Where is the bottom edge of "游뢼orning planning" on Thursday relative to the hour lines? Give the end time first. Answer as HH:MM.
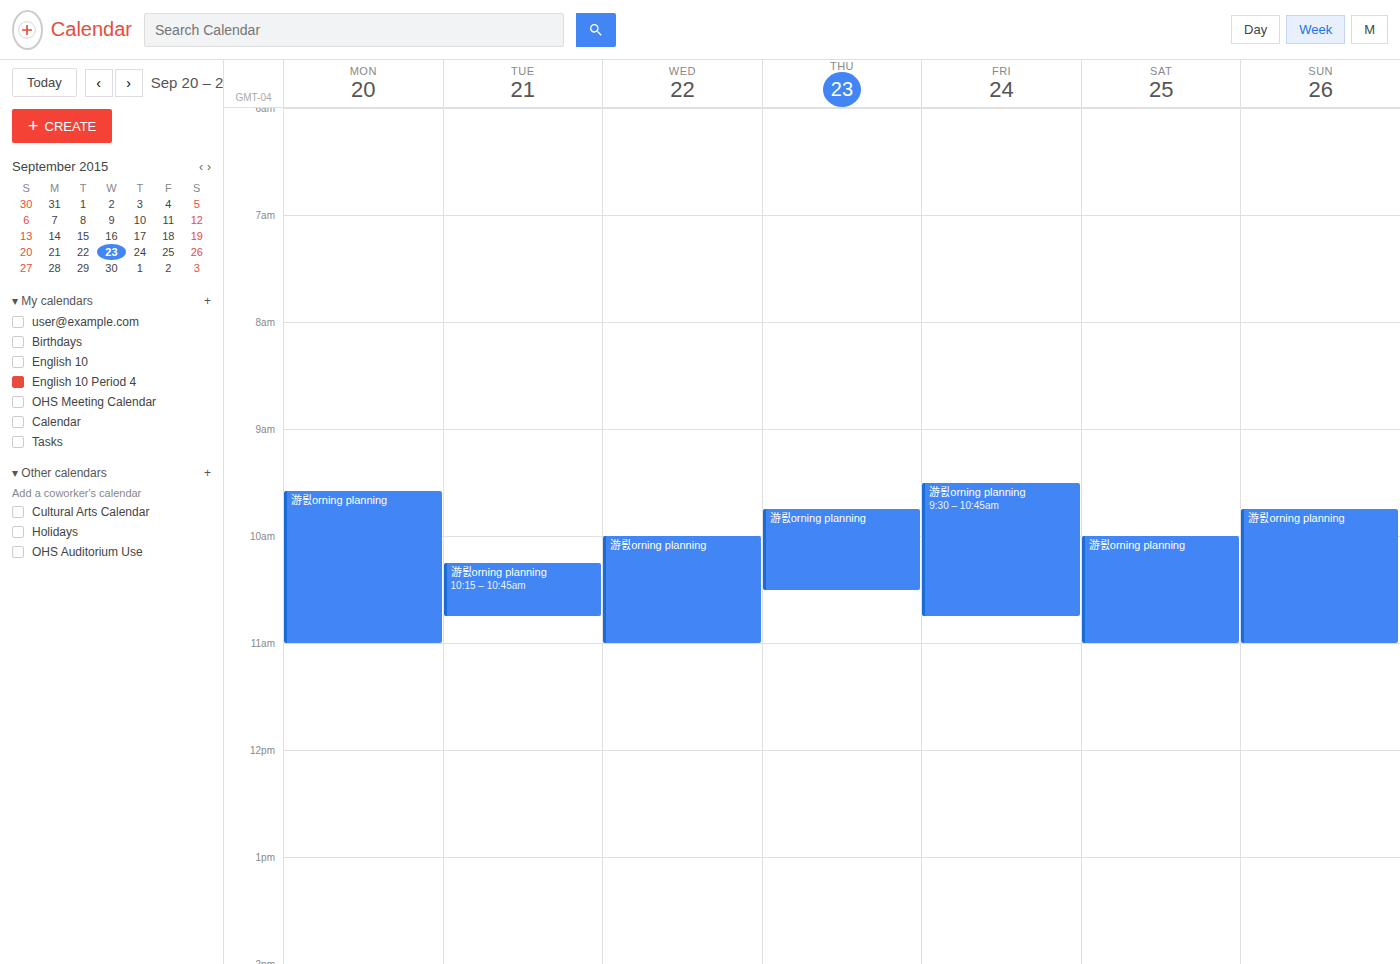
10:30 -- halfway between the 10:00 and 11:00 lines.